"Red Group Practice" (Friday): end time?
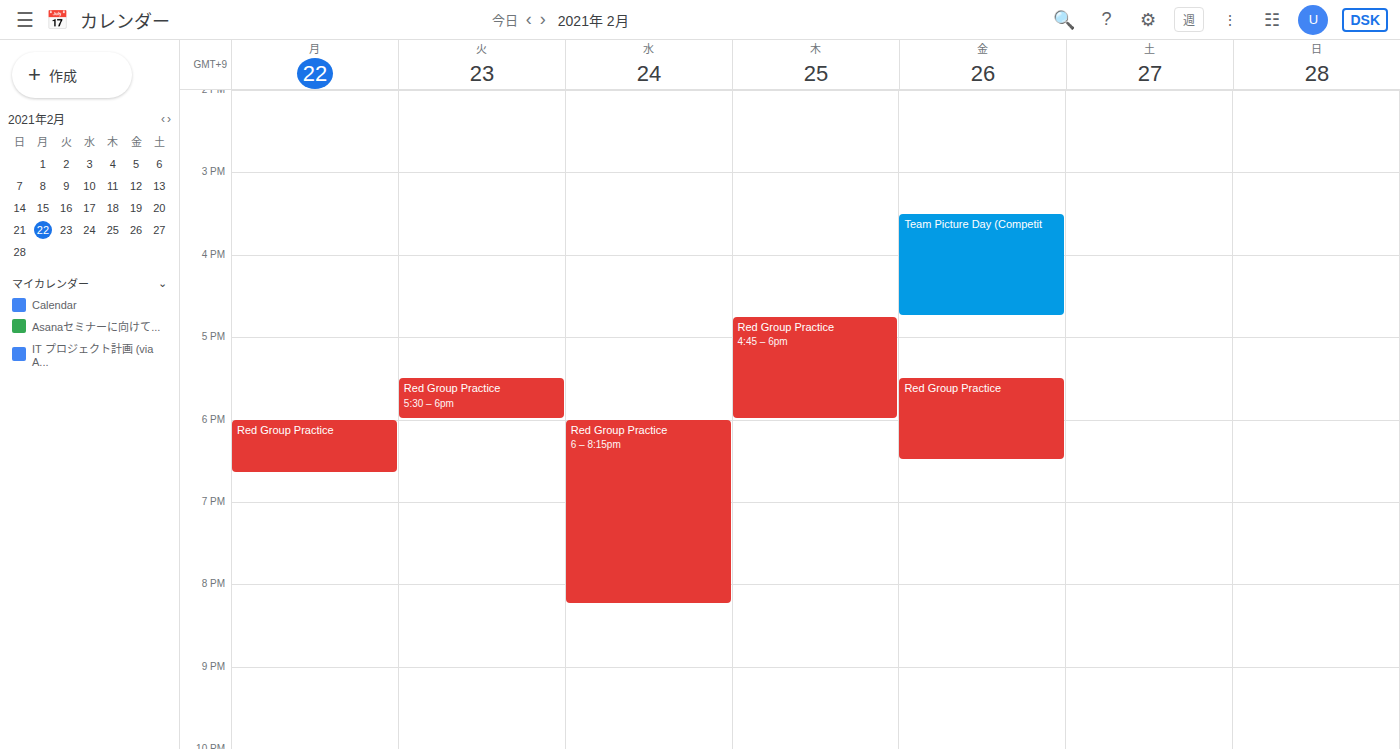
6:30 PM